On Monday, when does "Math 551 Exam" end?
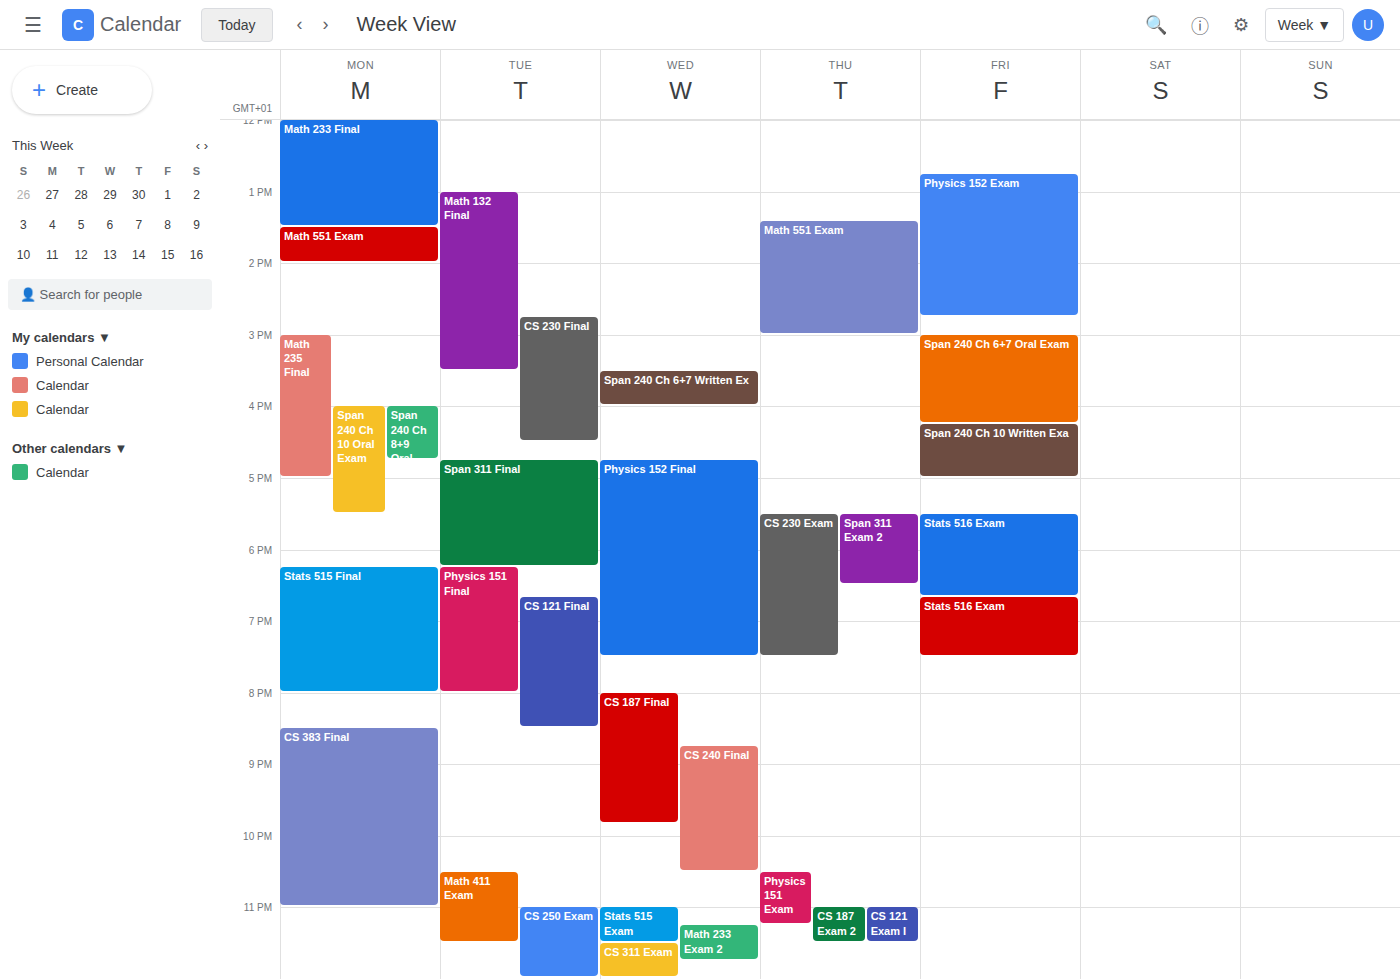
14:00